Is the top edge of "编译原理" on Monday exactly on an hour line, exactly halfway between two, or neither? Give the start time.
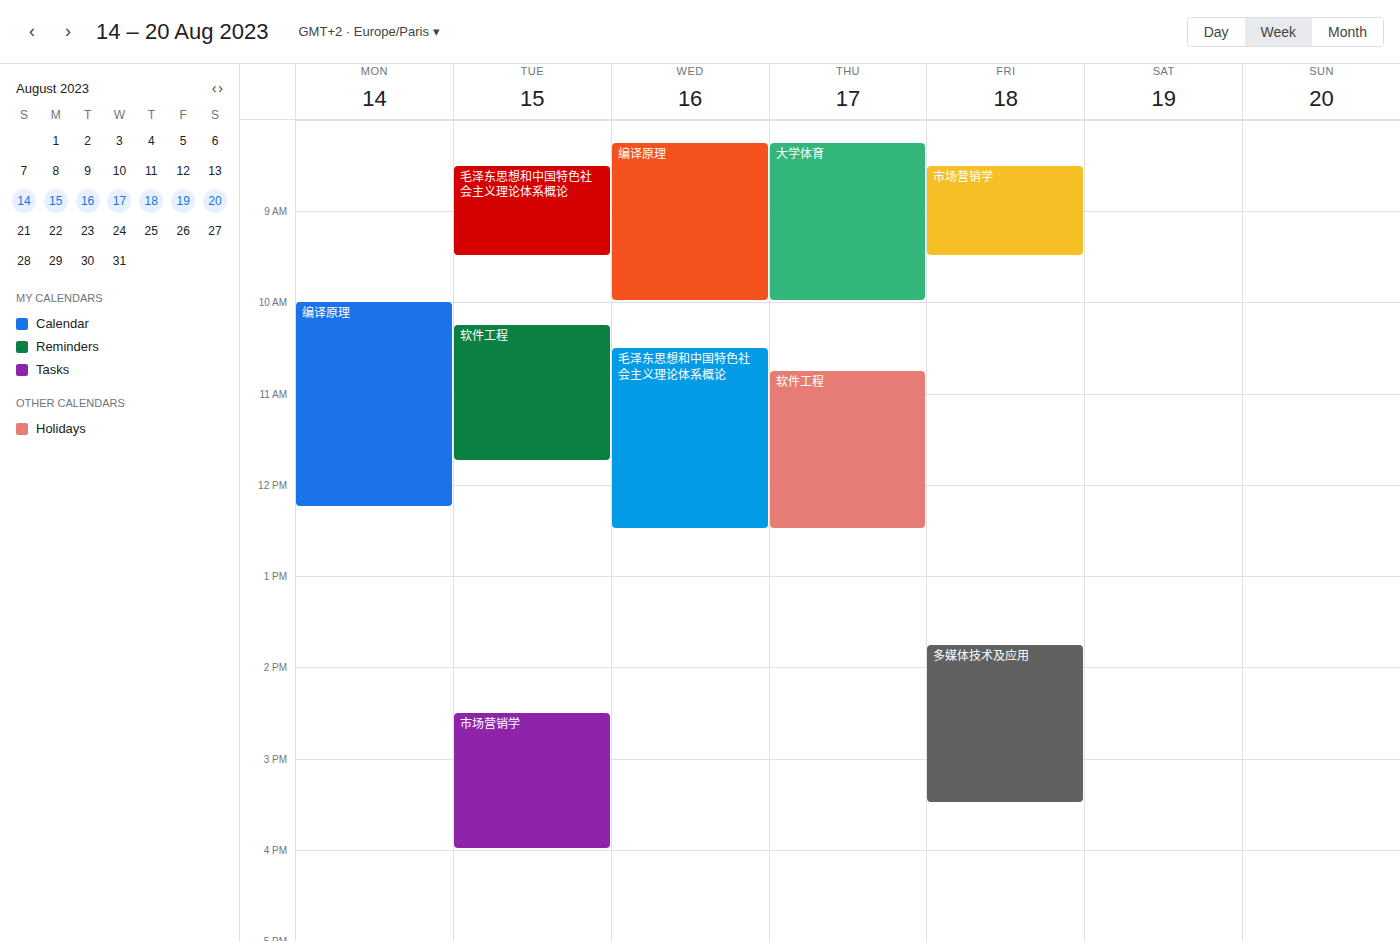
10:00 AM -- exactly on the 10 AM line.